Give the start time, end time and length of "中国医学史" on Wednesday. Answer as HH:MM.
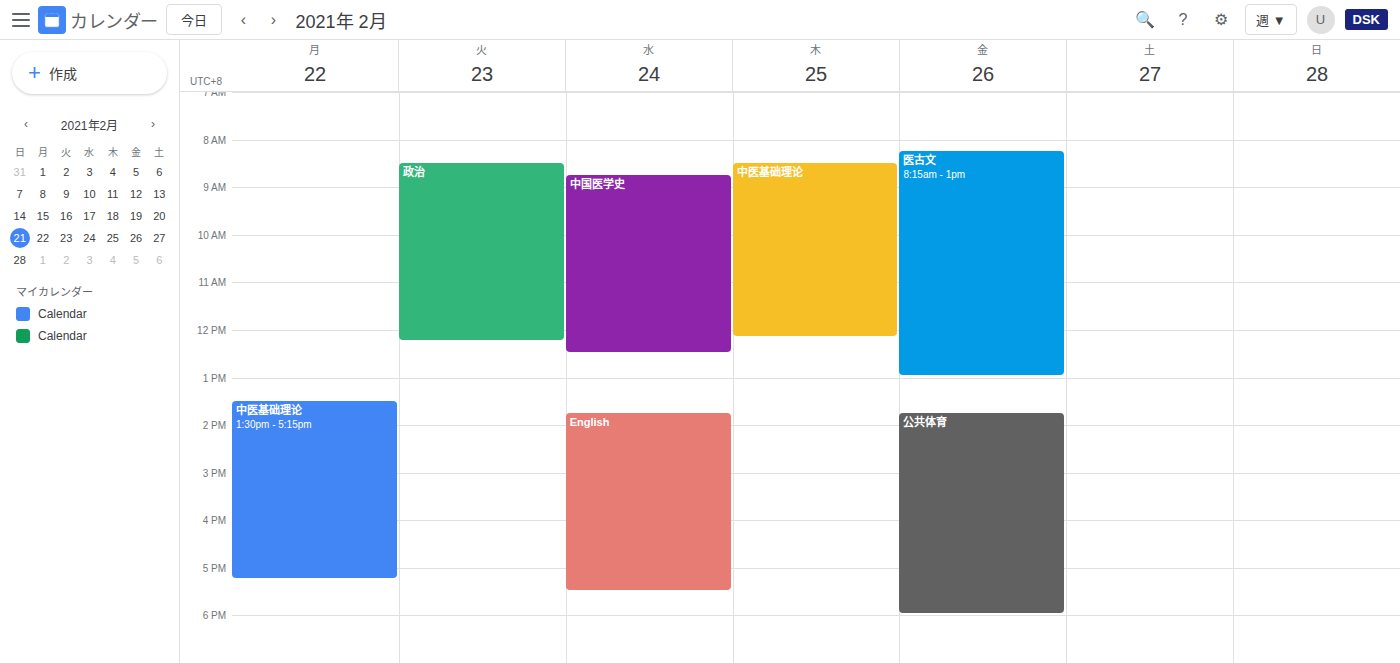
08:45 to 12:30, 3 hours 45 minutes